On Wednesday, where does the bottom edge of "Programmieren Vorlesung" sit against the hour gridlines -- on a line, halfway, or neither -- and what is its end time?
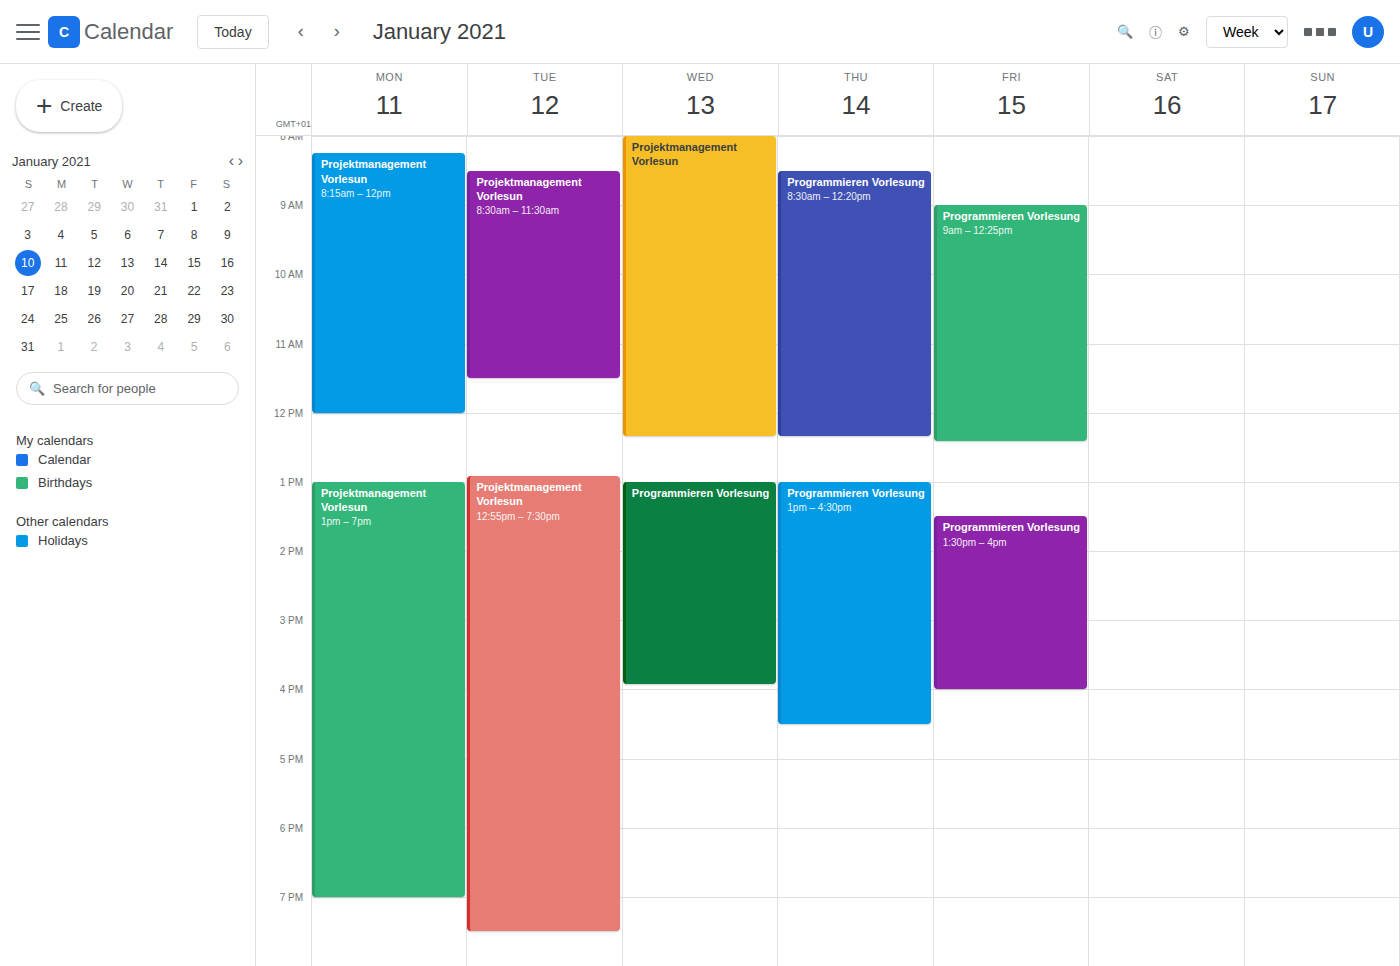
3:55 PM -- neither: 55 minutes below the 3 PM line and 5 minutes above the 4 PM line.